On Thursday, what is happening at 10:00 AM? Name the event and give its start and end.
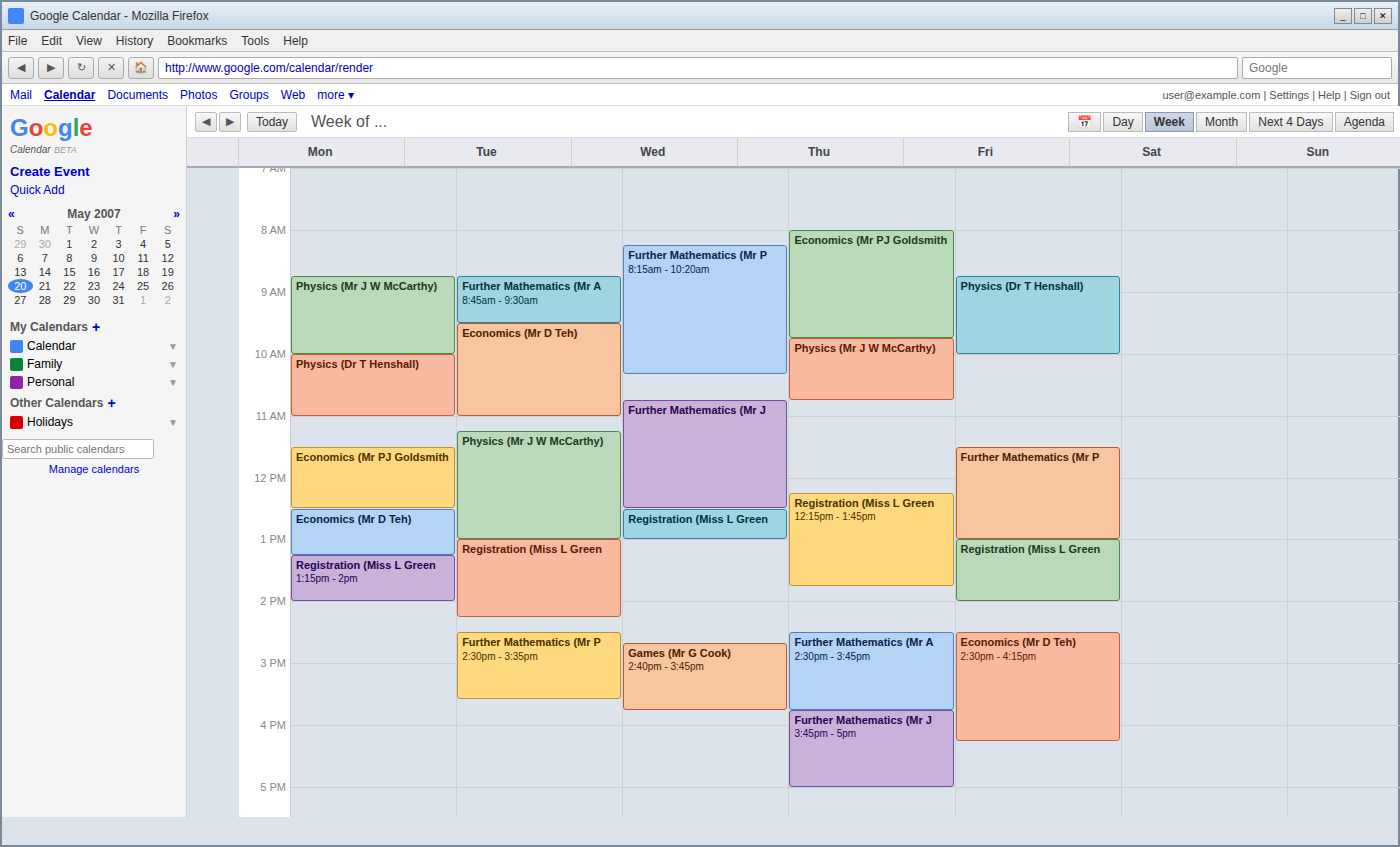
"Physics (Mr J W McCarthy)", 9:45 AM to 10:45 AM